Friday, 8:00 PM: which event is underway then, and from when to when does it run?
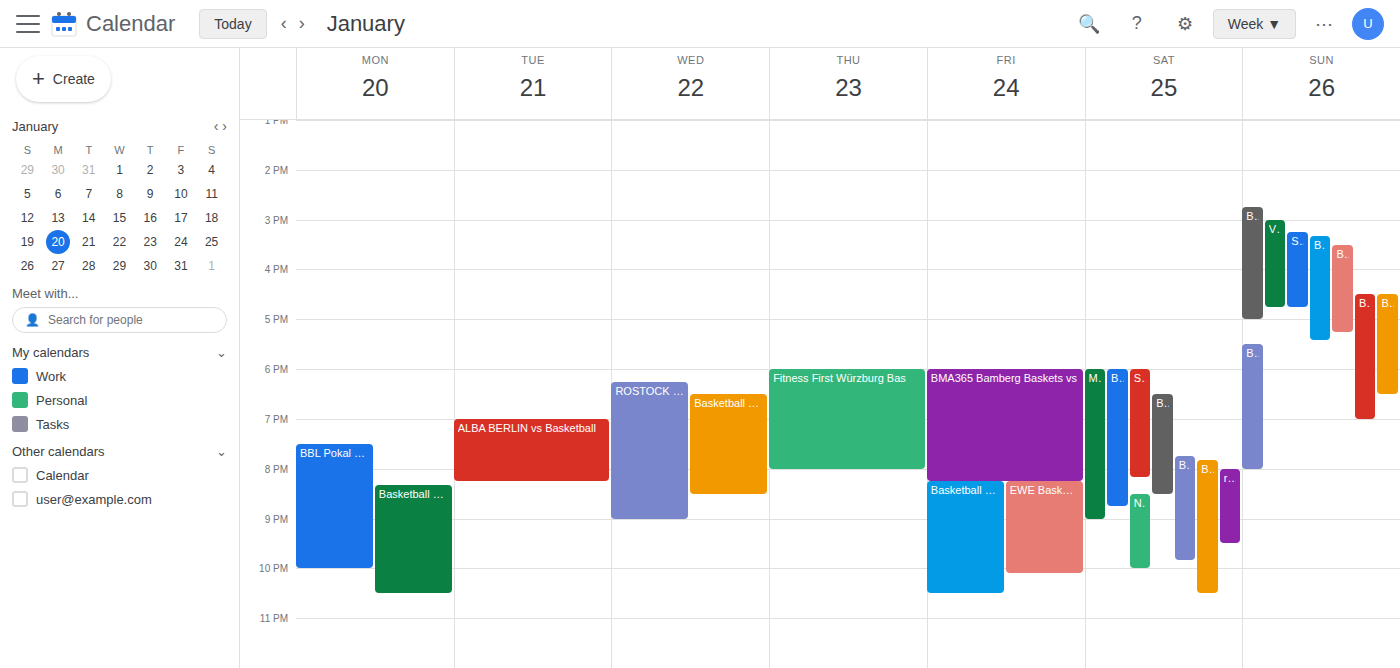
"BMA365 Bamberg Baskets vs", 6:00 PM to 8:15 PM